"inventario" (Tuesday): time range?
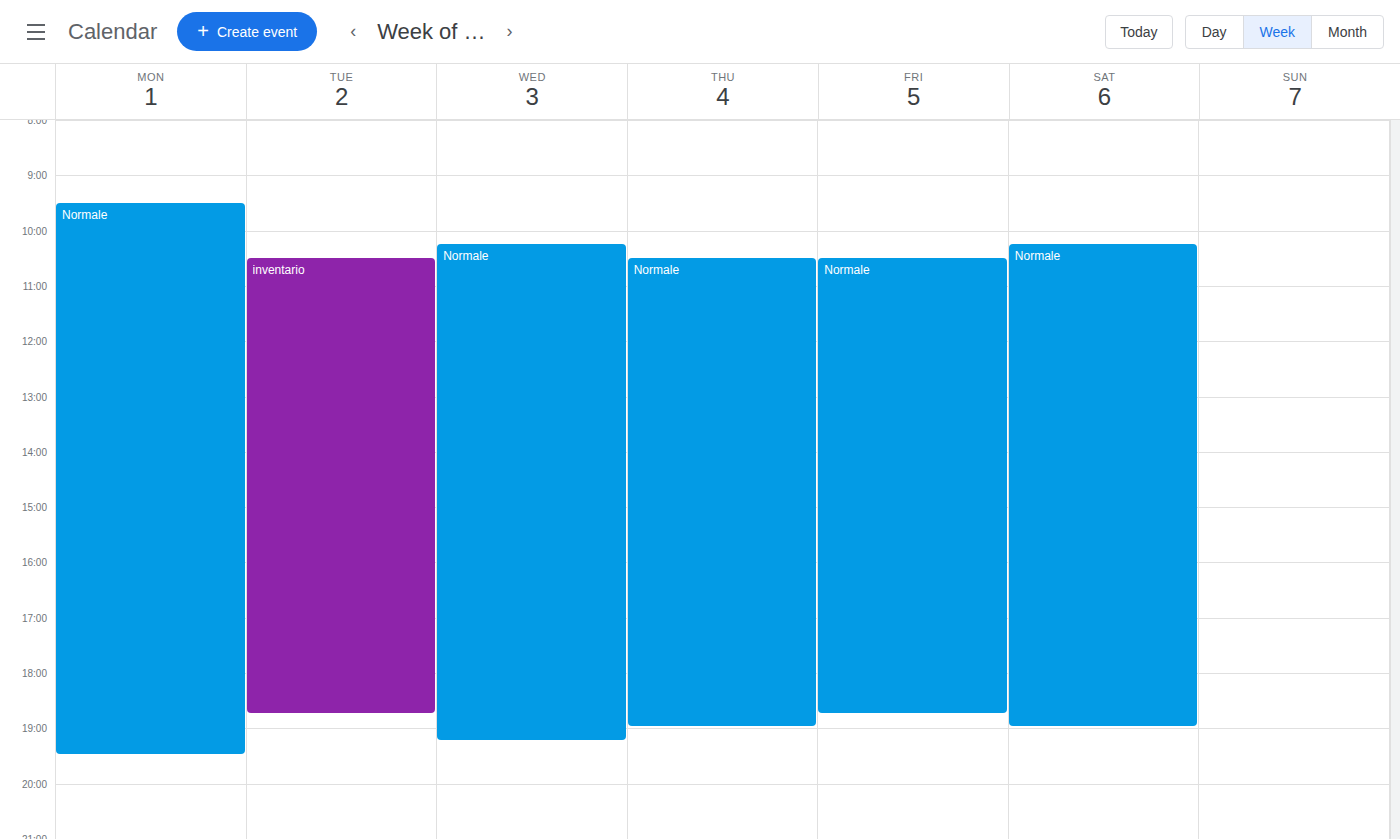
10:30 AM to 6:45 PM